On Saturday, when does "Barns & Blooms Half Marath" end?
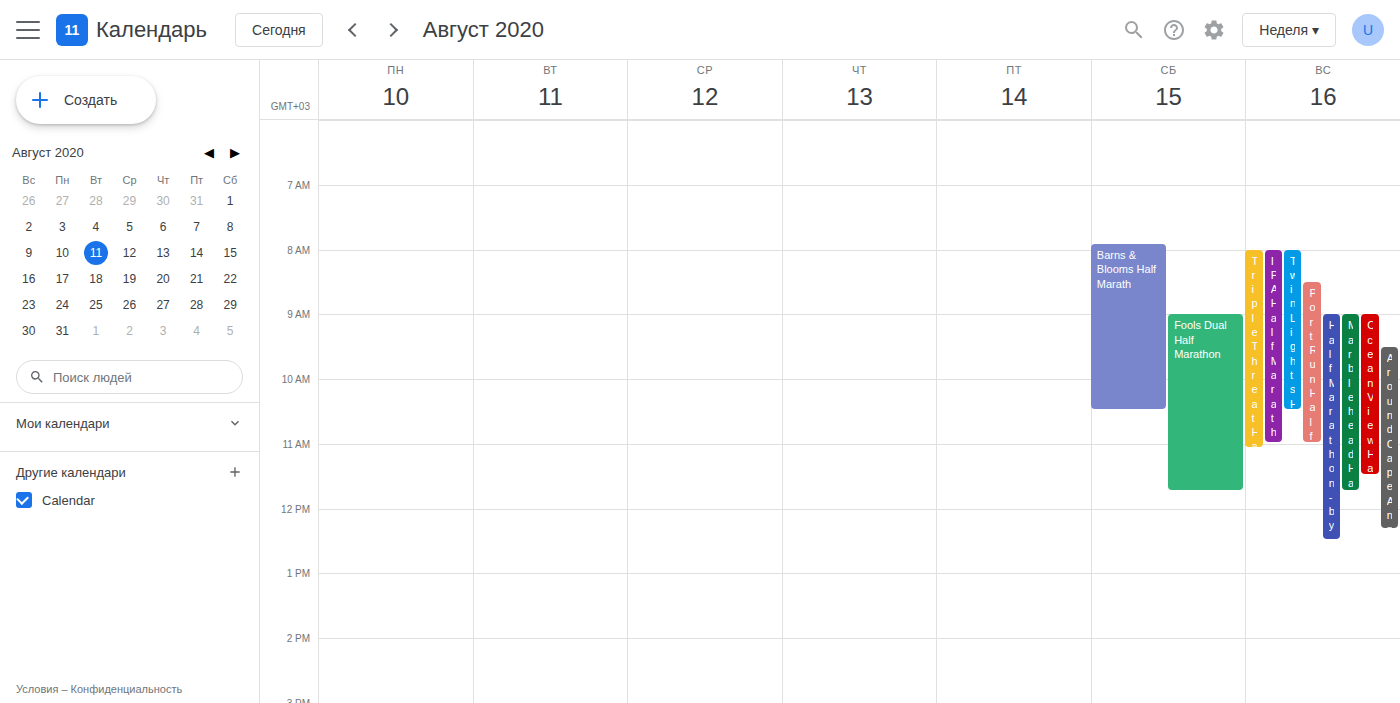
10:30 AM